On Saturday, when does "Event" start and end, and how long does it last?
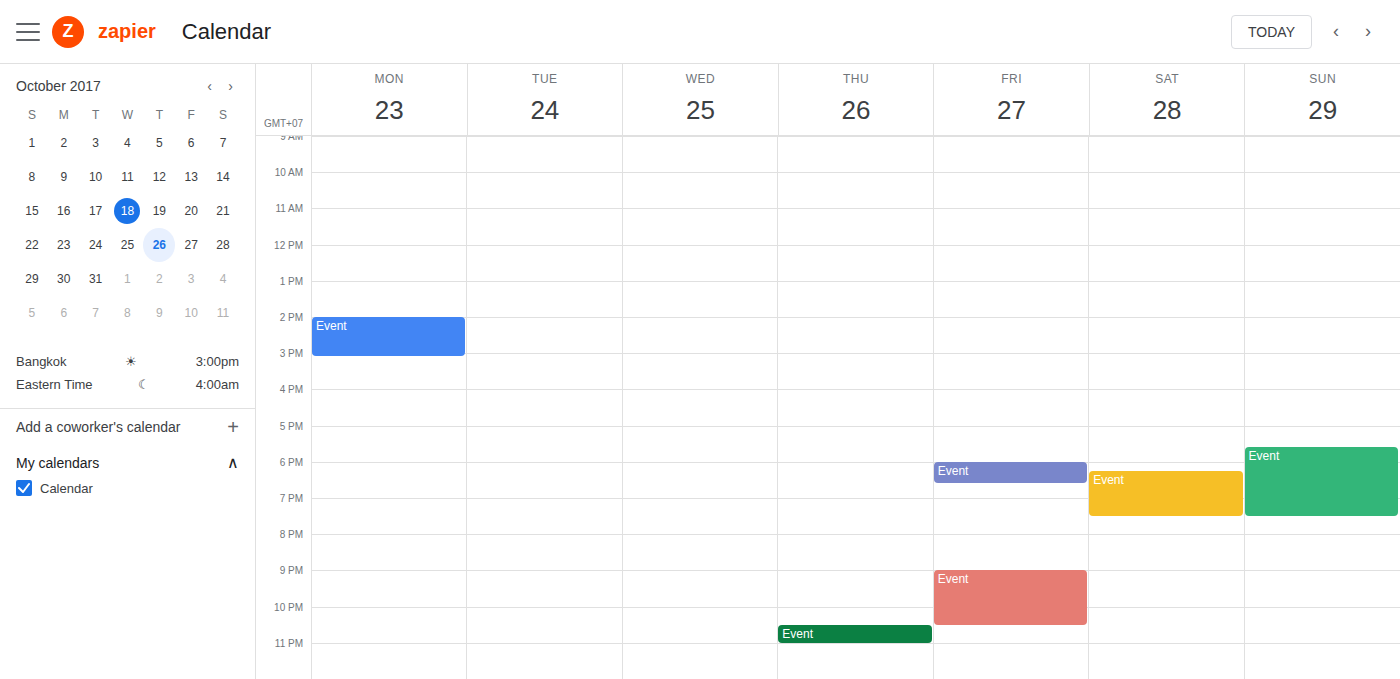
18:15 to 19:30, 1 hour 15 minutes